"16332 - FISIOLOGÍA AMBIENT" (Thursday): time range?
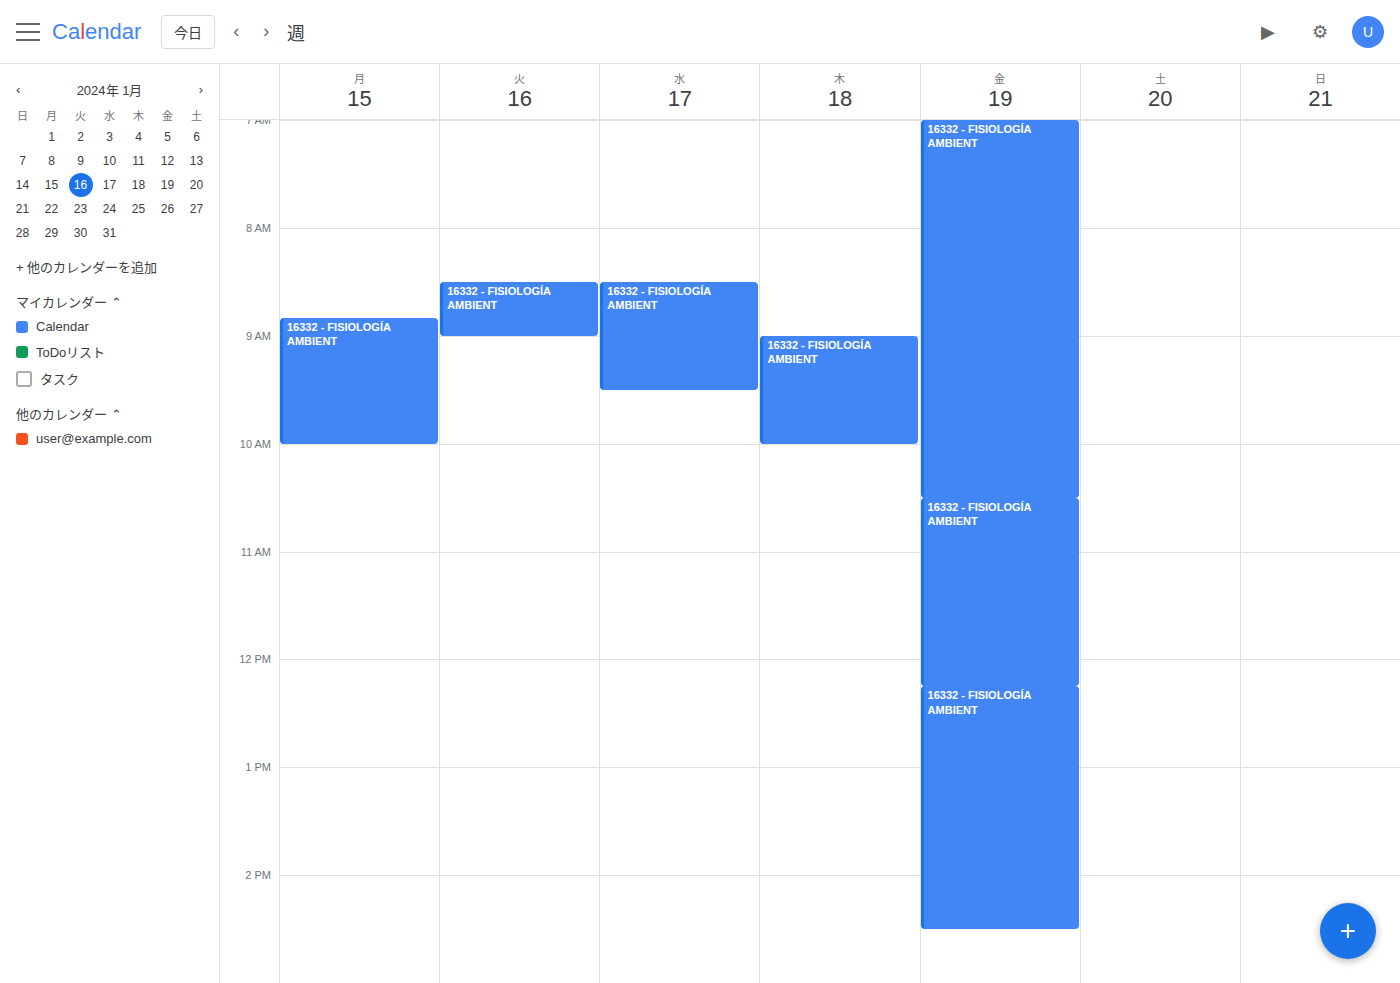
9:00 AM to 10:00 AM